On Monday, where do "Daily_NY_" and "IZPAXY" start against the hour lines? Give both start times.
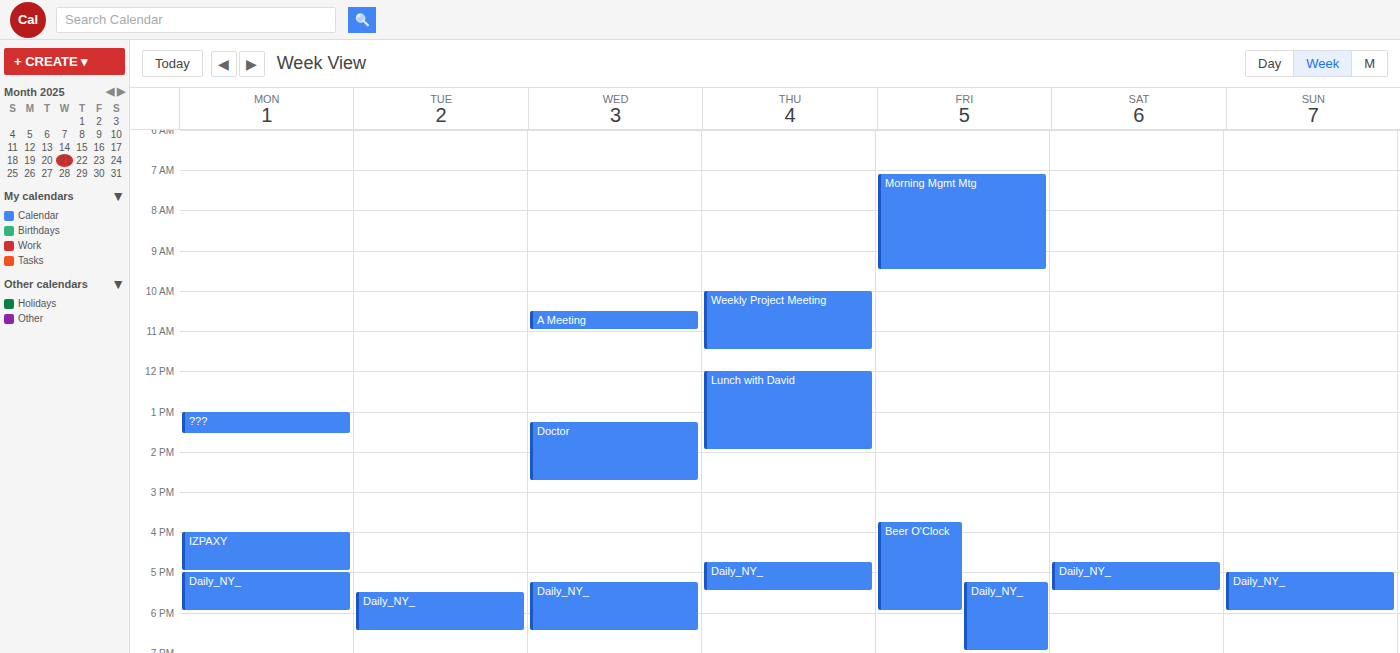
"Daily_NY_": 5:00 PM, exactly on the 5 PM line. "IZPAXY": 4:00 PM, exactly on the 4 PM line.